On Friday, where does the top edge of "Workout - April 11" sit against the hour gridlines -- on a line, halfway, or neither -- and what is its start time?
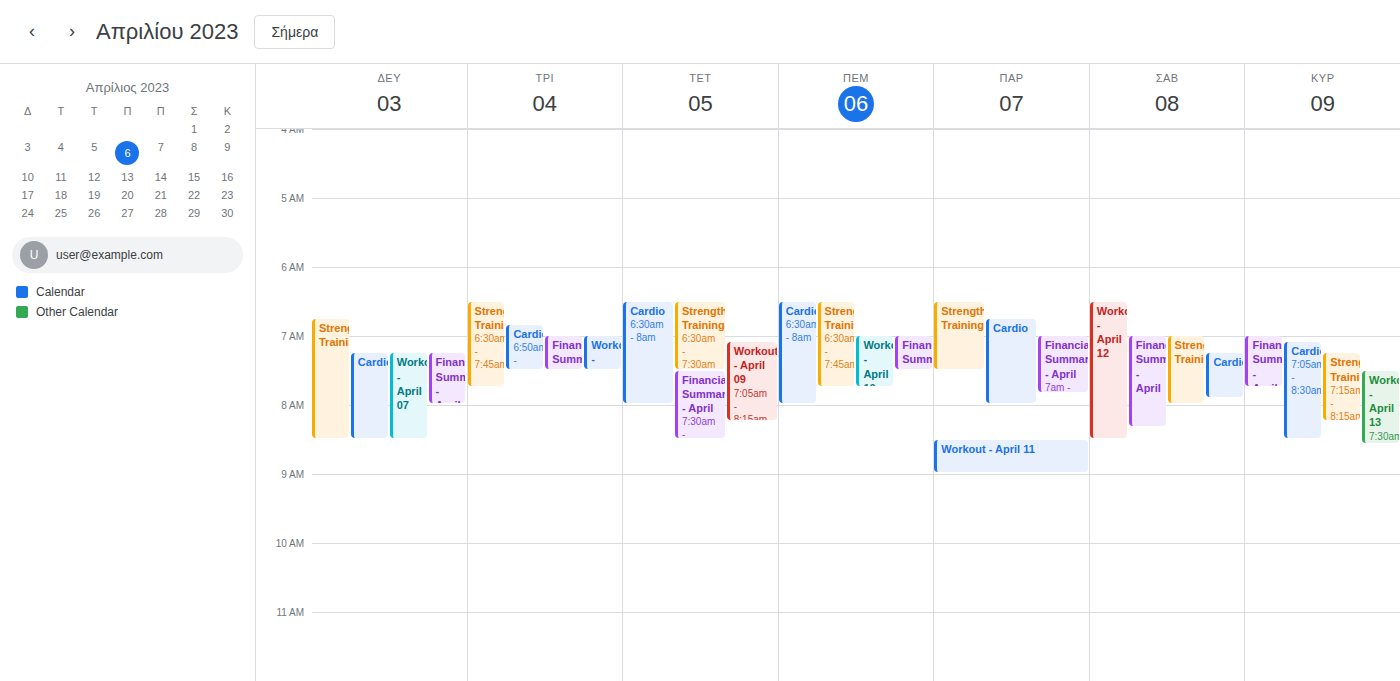
08:30 -- halfway between the 08:00 and 09:00 lines.